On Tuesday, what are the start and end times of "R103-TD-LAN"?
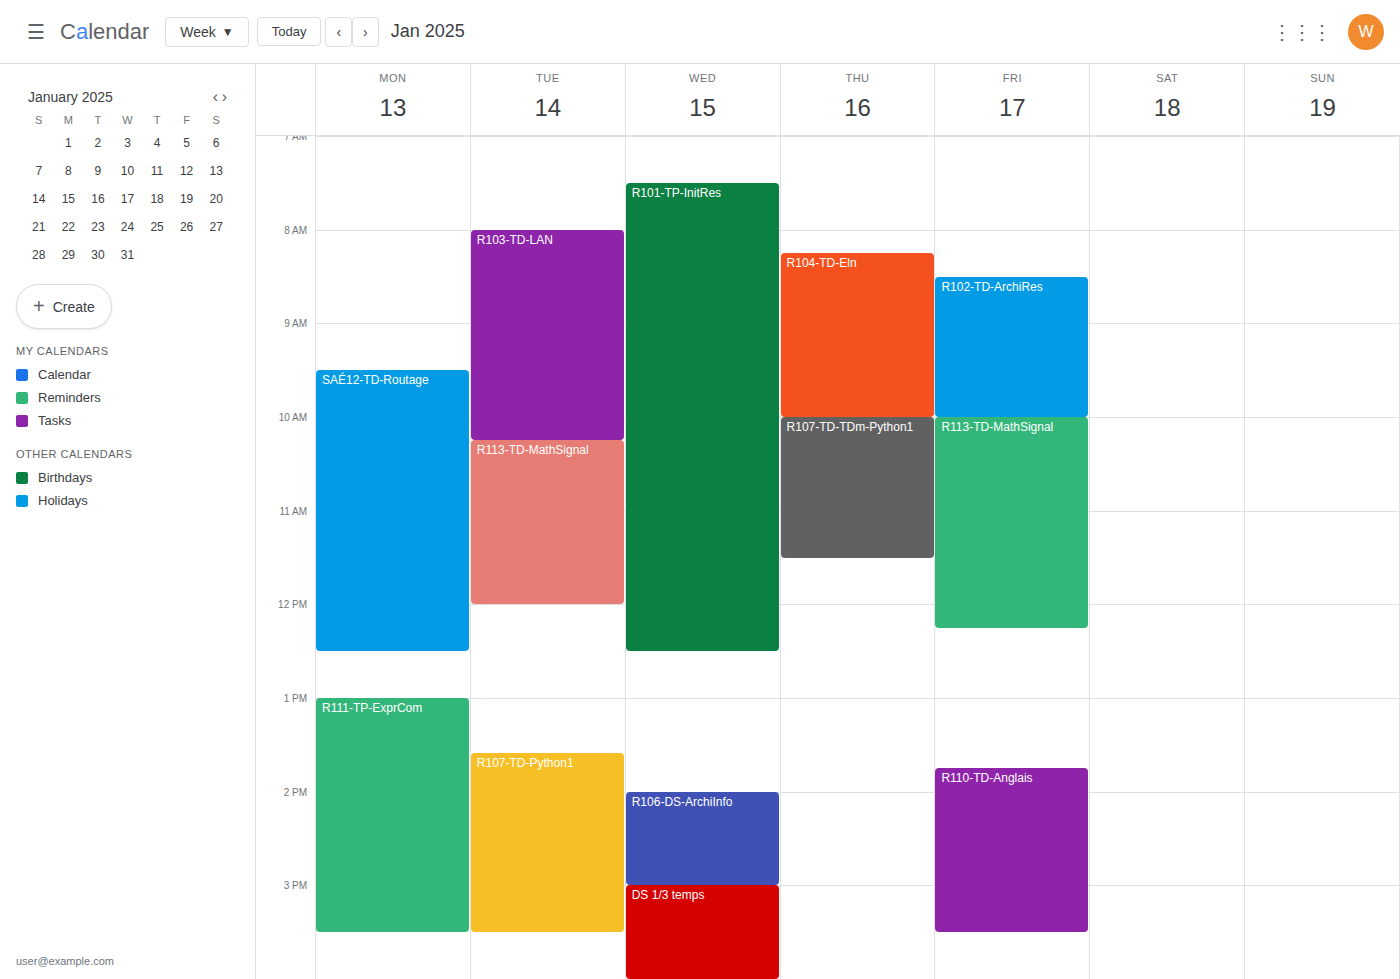
8:00 AM to 10:15 AM